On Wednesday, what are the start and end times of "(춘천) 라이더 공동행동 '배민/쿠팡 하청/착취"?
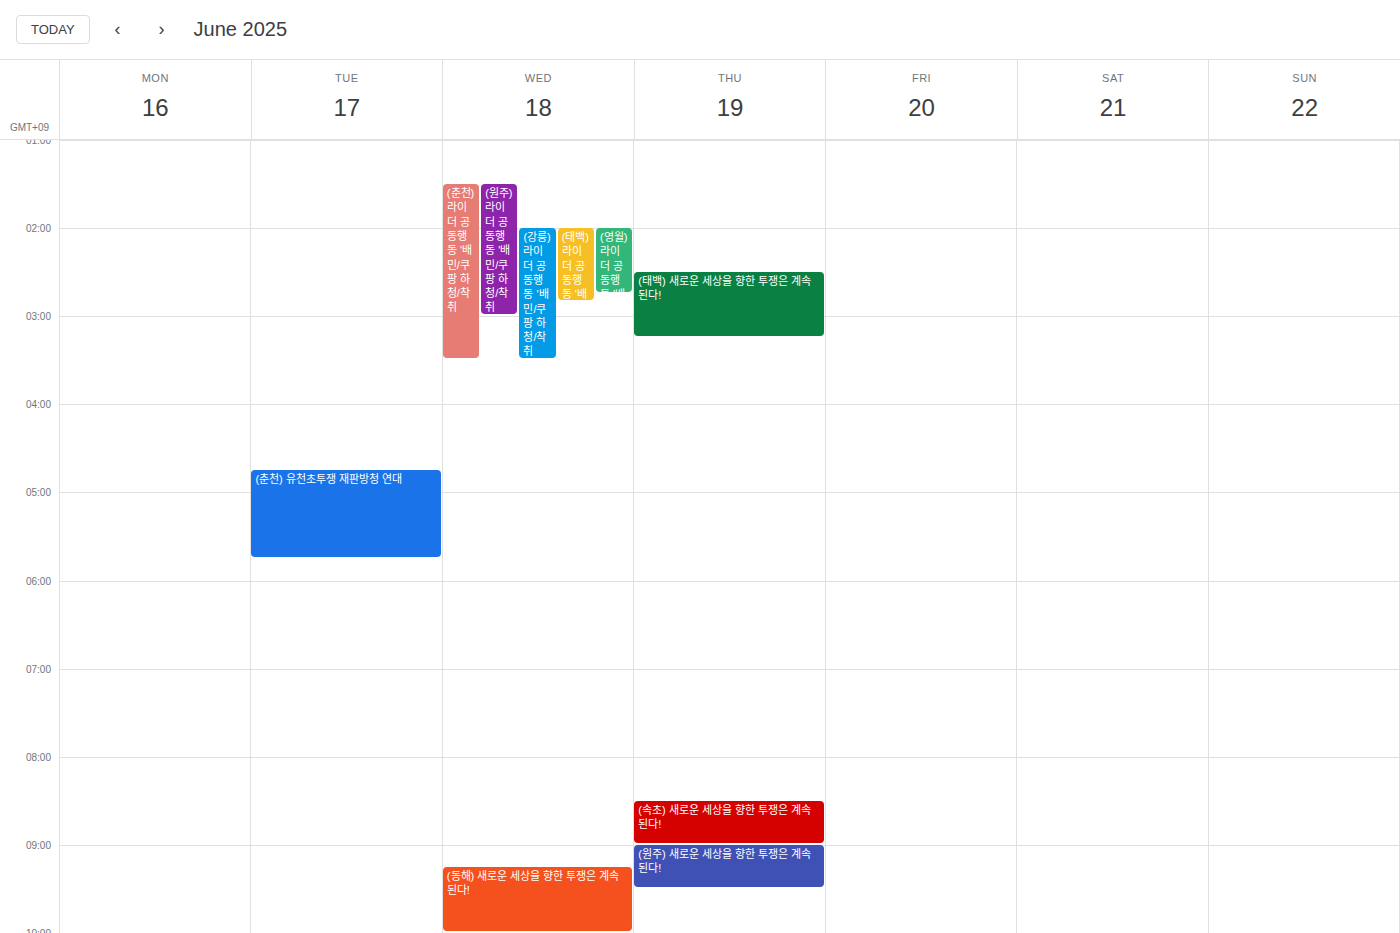
01:30 to 03:30